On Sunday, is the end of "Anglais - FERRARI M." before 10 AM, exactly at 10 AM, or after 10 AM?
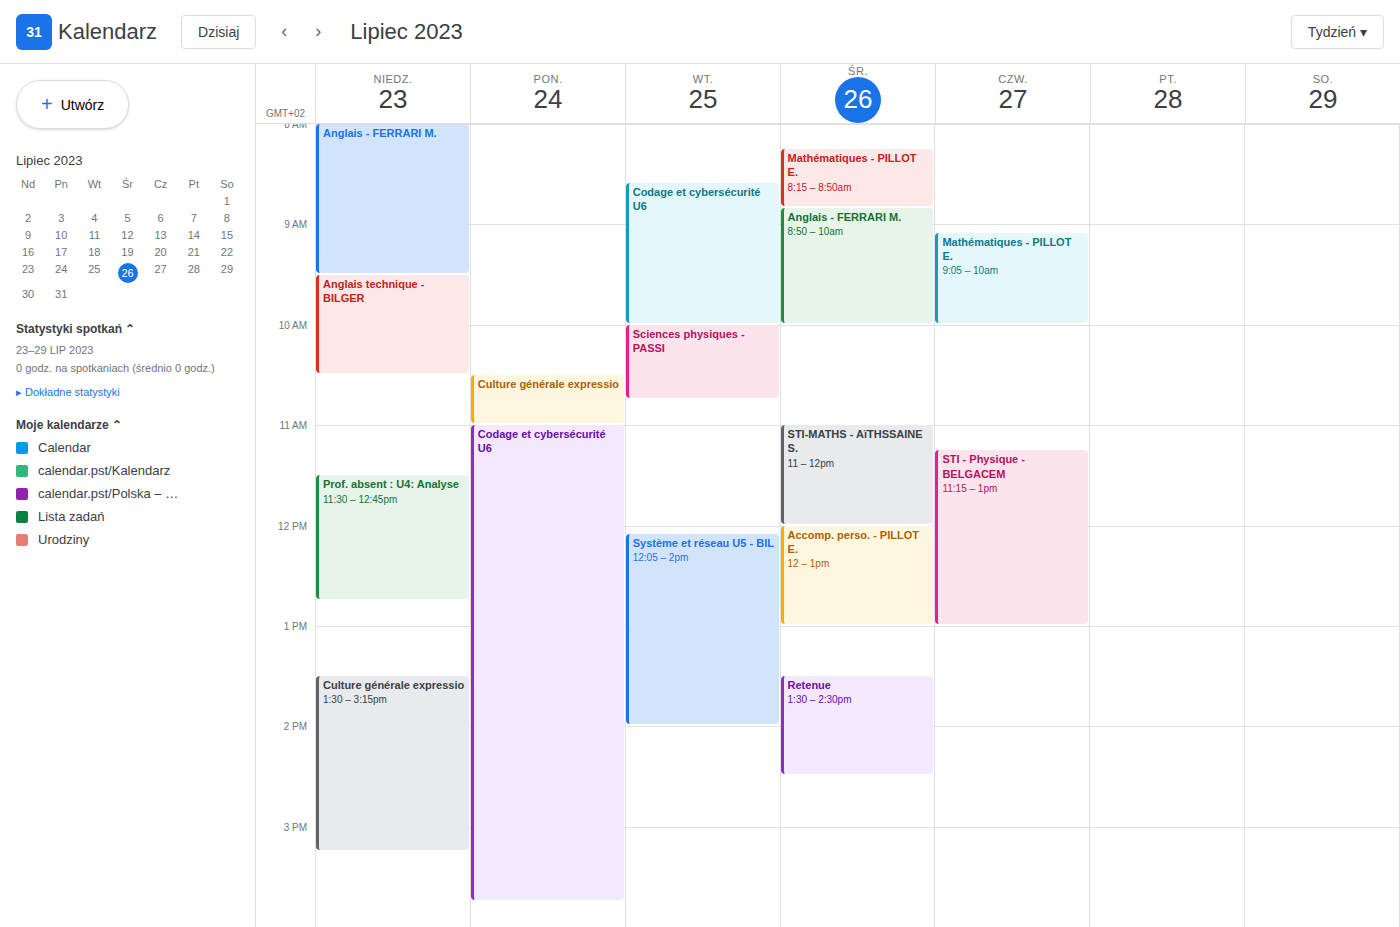
9:30 AM -- before 10 AM, 30 minutes above the 10 AM line.